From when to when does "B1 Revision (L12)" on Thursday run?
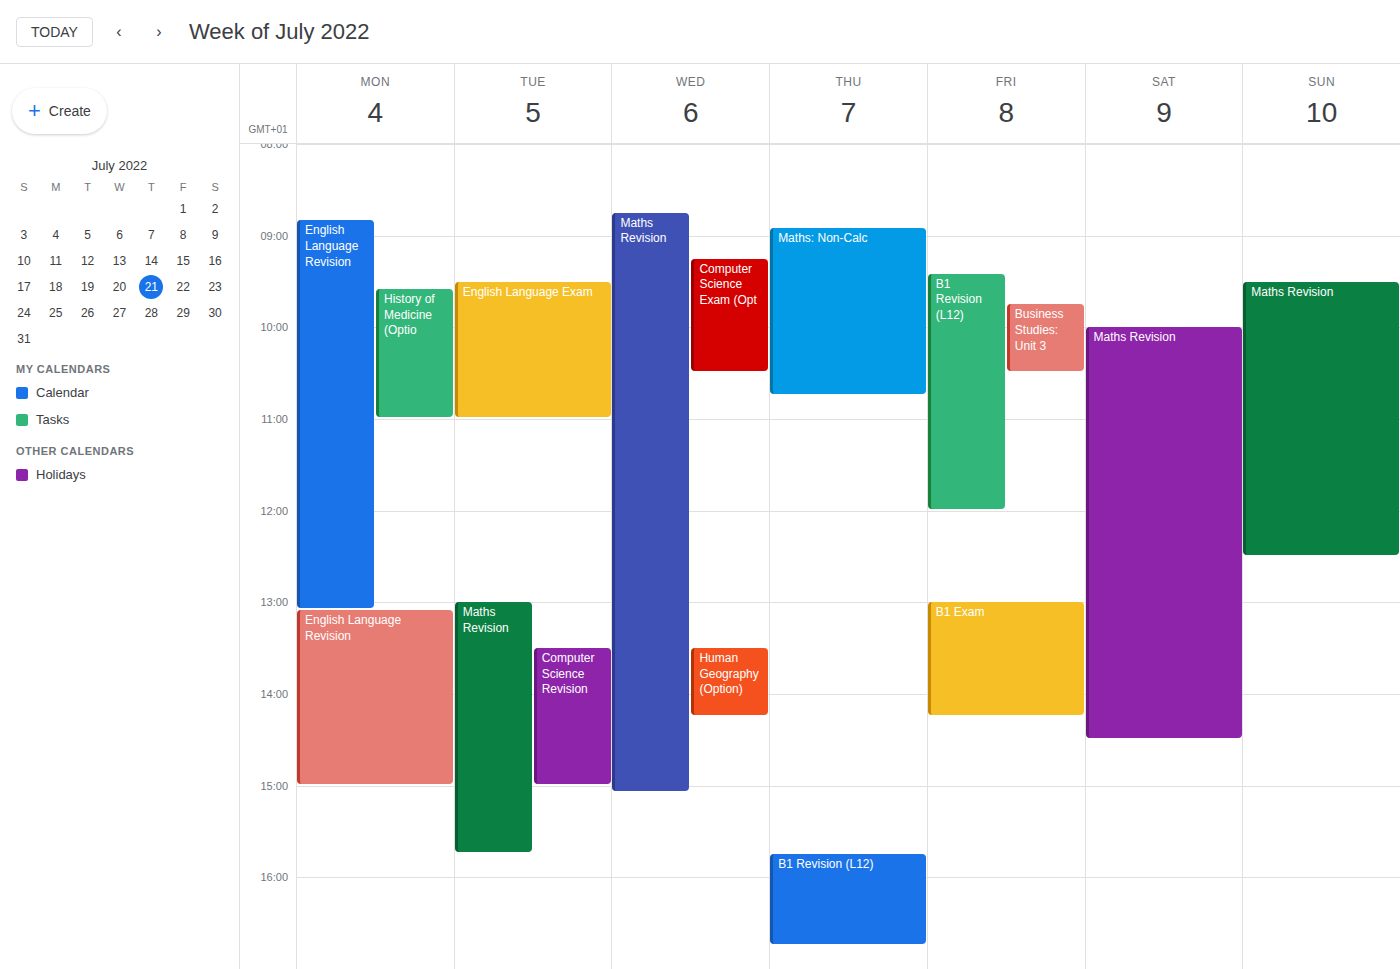
3:45 PM to 4:45 PM